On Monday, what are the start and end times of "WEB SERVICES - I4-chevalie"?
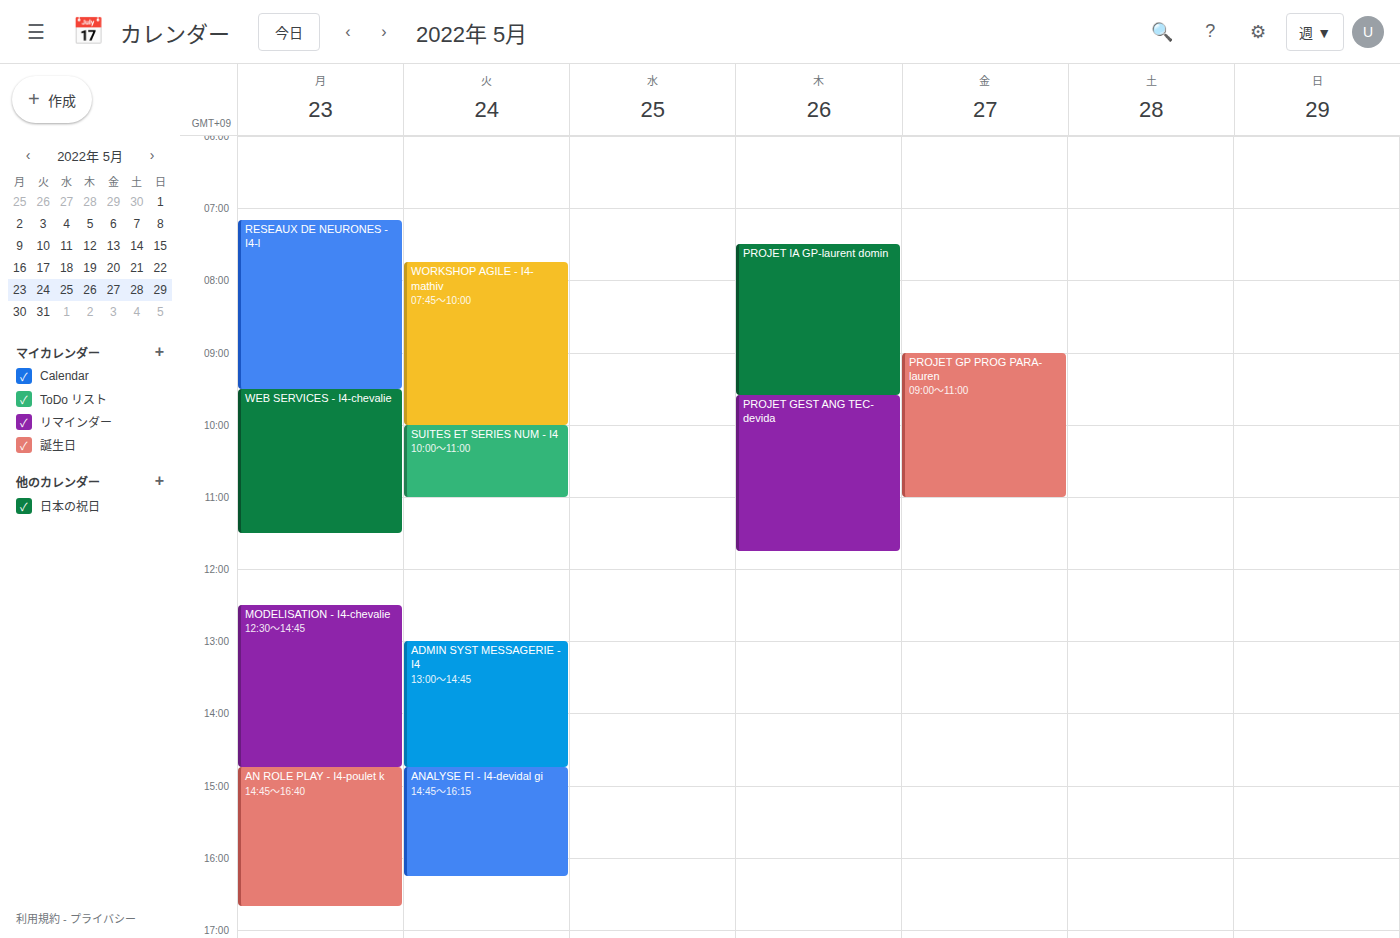
9:30 AM to 11:30 AM